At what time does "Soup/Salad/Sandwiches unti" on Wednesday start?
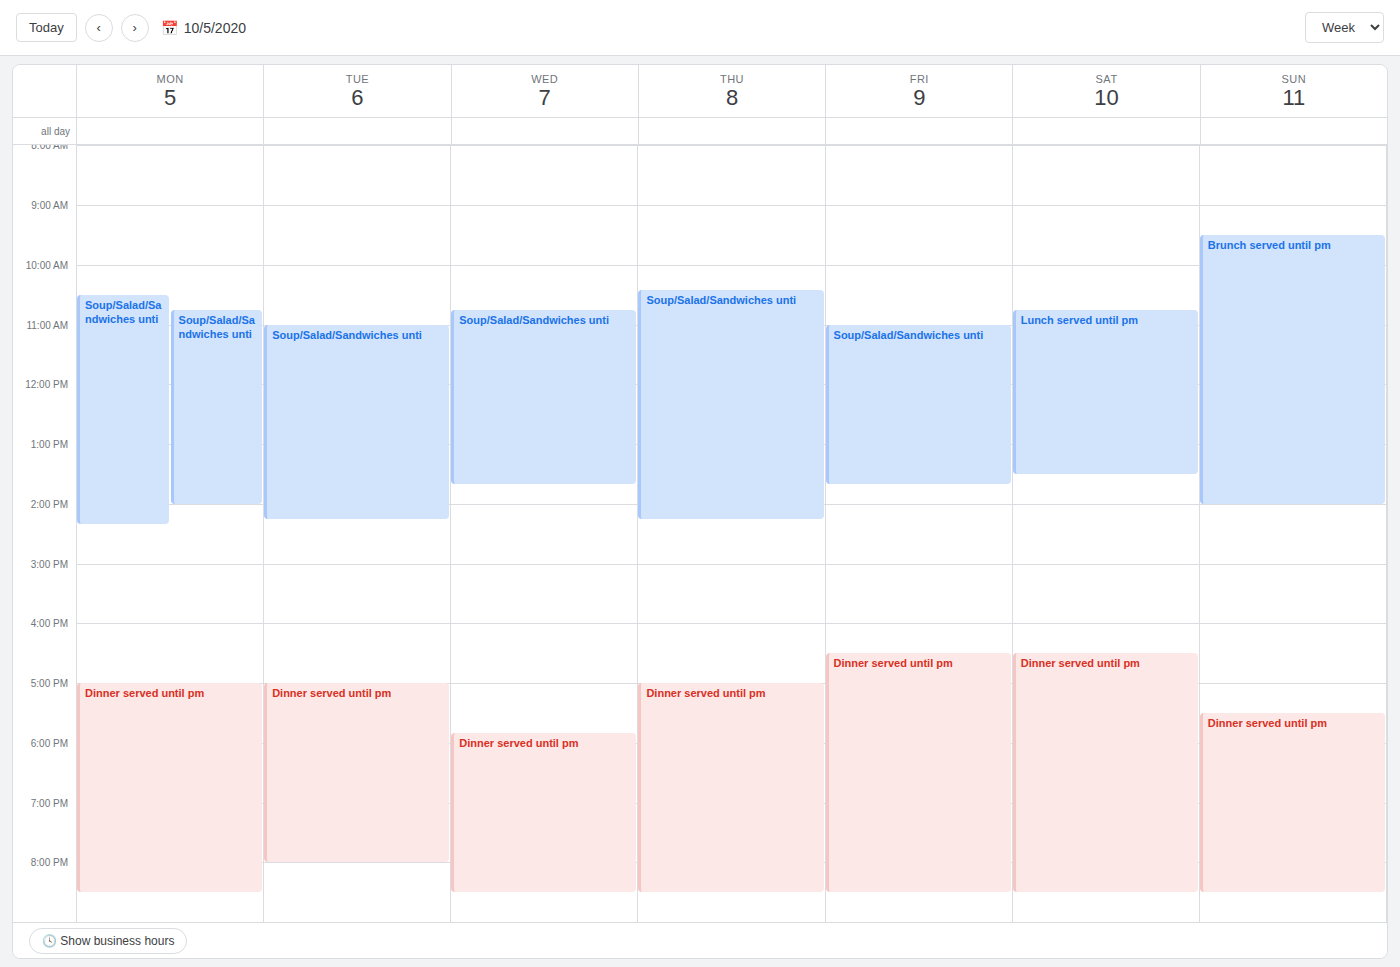
10:45 AM